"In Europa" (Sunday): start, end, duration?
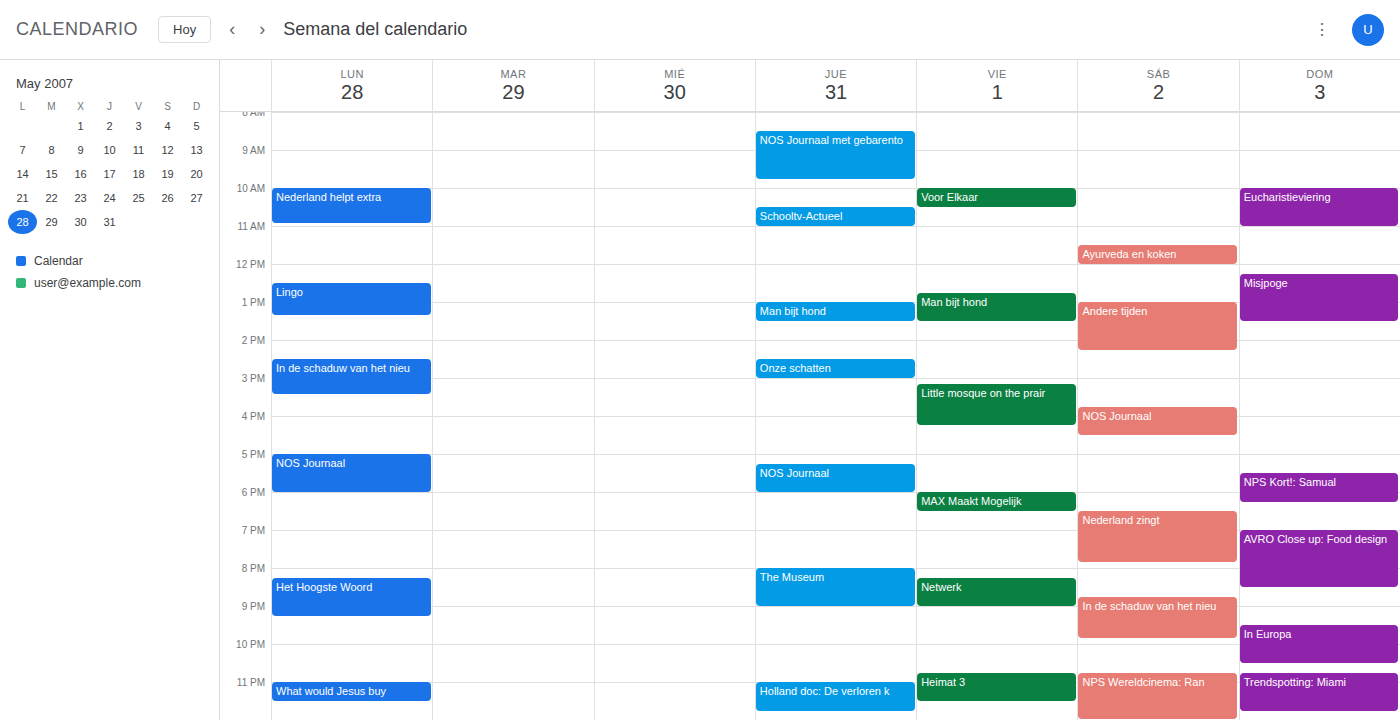
9:30 PM to 10:30 PM, 1 hour